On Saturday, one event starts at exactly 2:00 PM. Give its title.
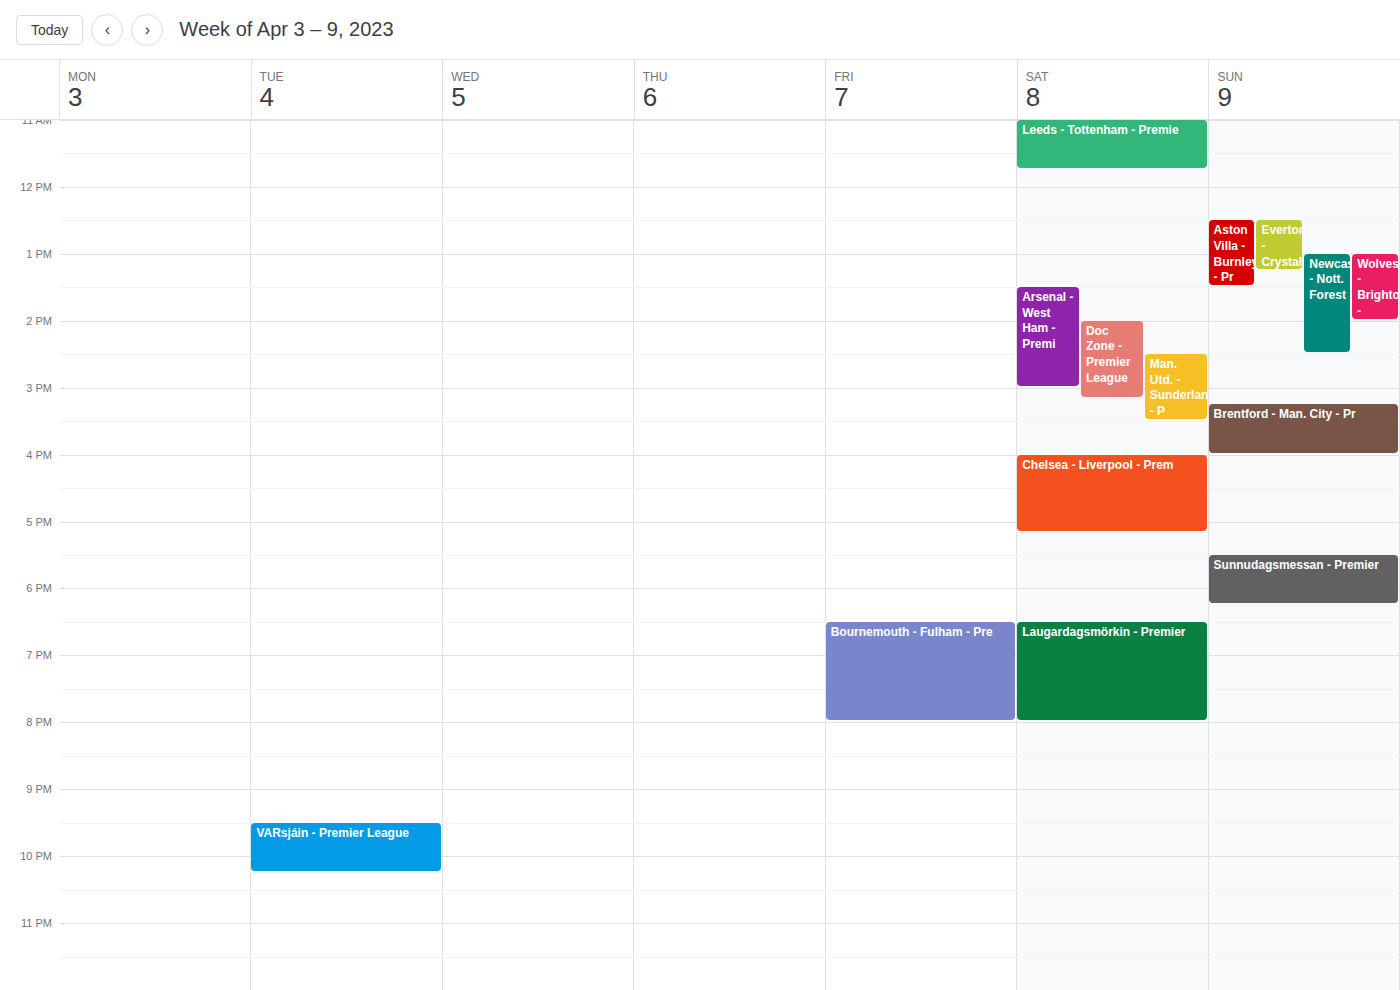
"Doc Zone - Premier League"